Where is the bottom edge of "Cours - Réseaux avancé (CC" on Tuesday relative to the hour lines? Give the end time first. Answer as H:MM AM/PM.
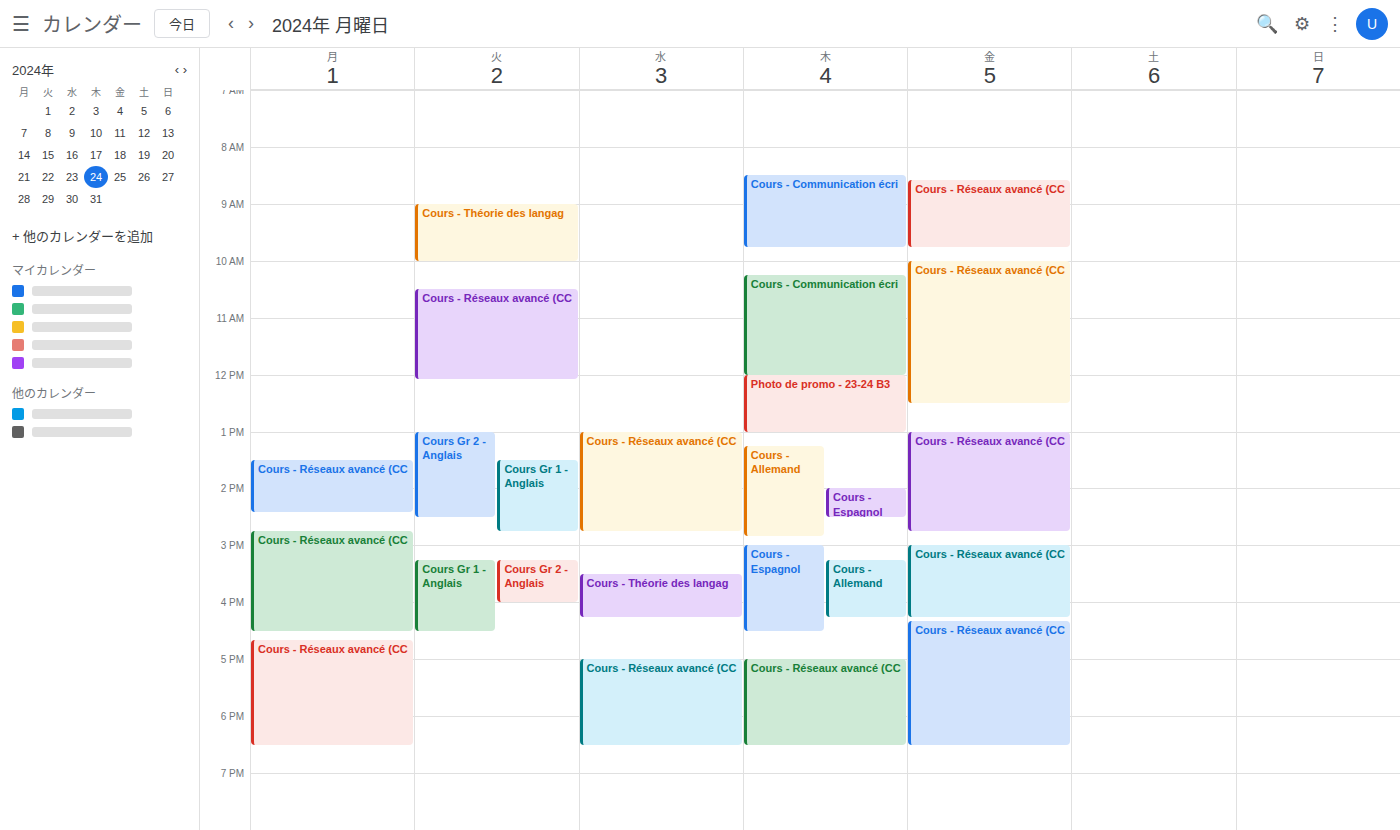
12:05 PM -- neither: 5 minutes below the 12 PM line and 55 minutes above the 1 PM line.